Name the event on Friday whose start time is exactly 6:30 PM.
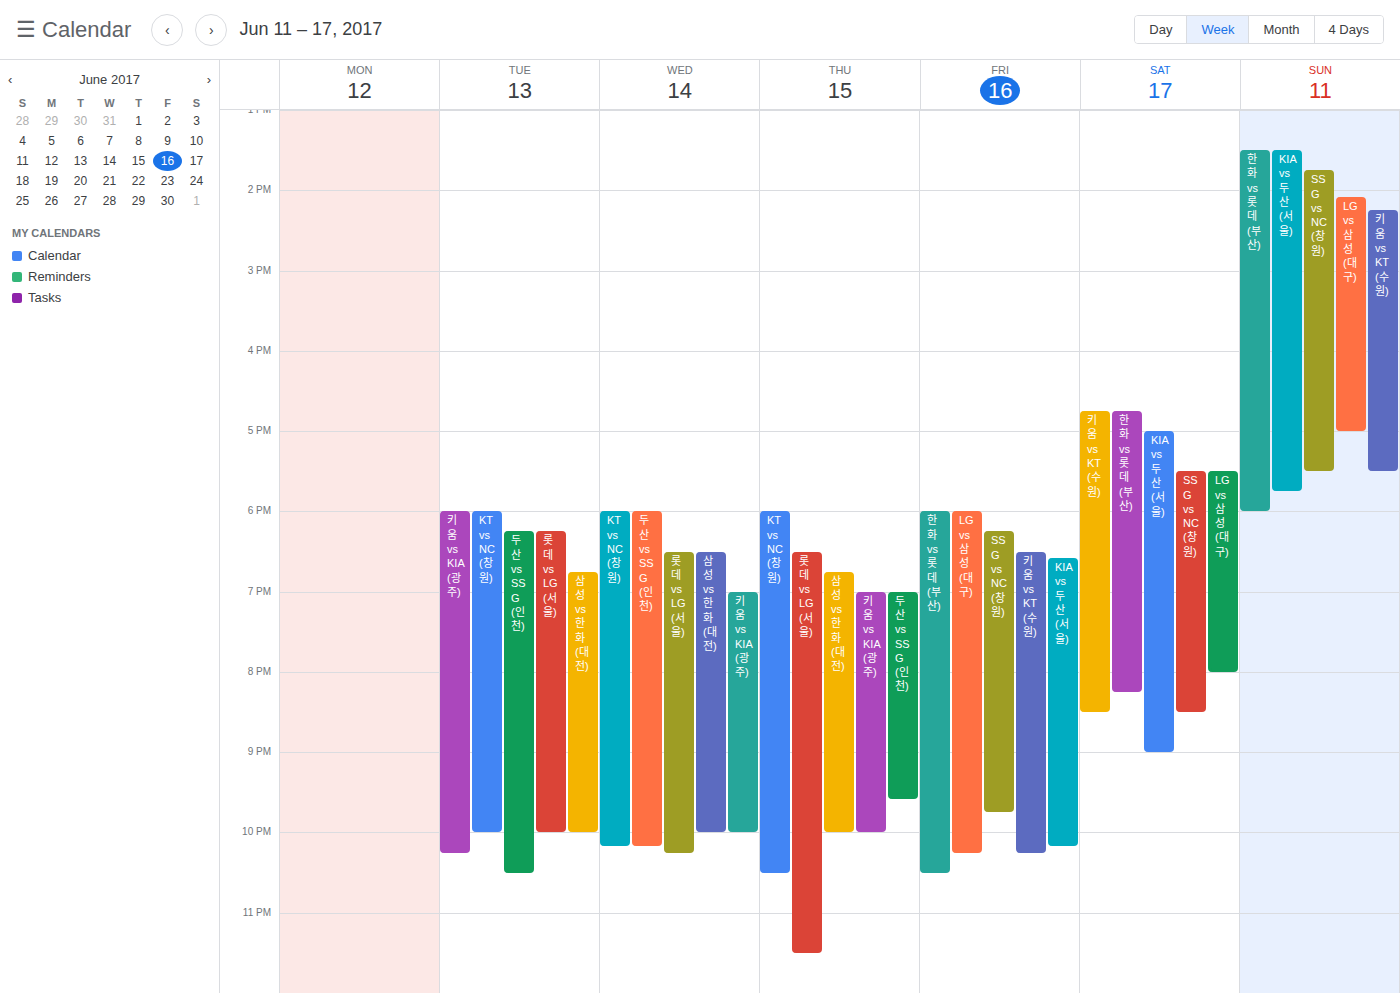
"키움 vs KT (수원)"